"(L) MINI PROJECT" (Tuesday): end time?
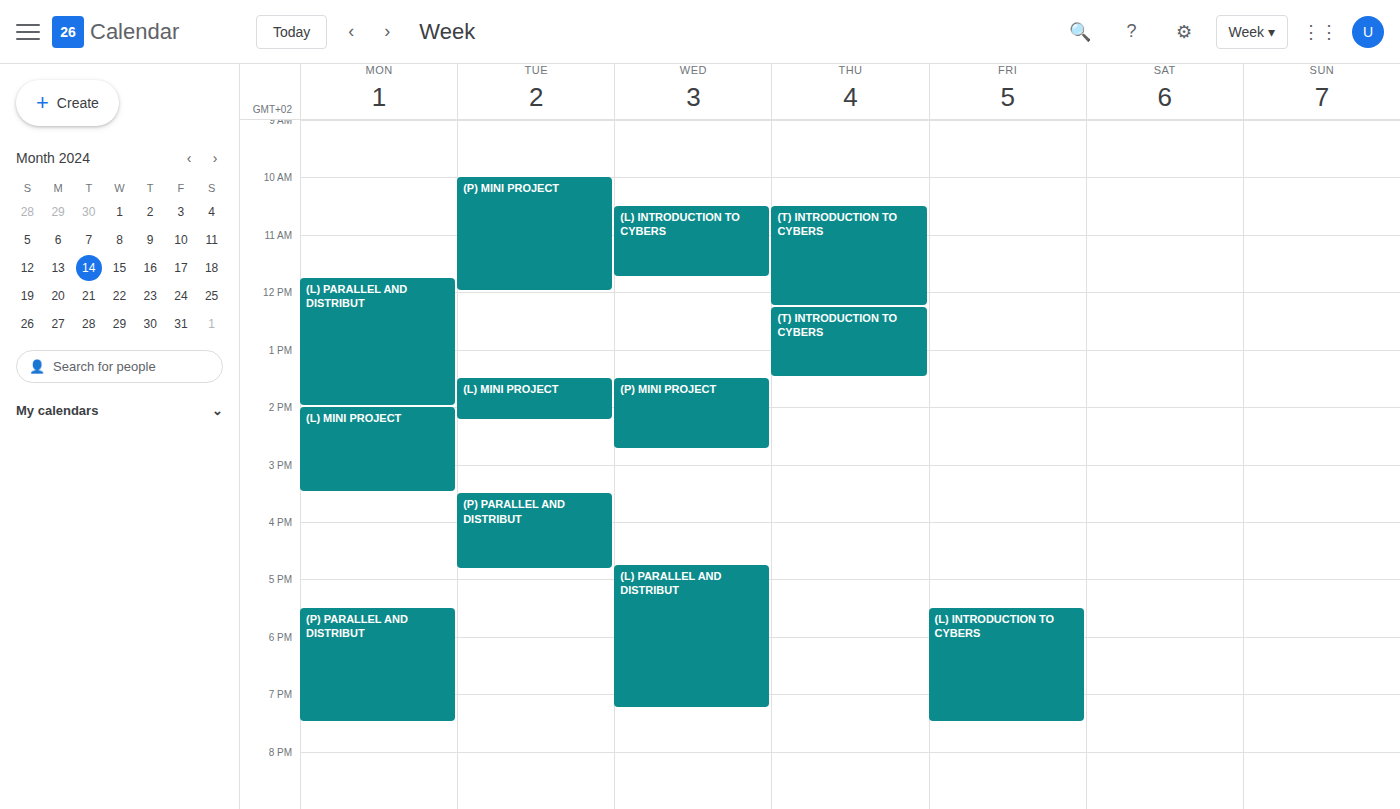
2:15 PM